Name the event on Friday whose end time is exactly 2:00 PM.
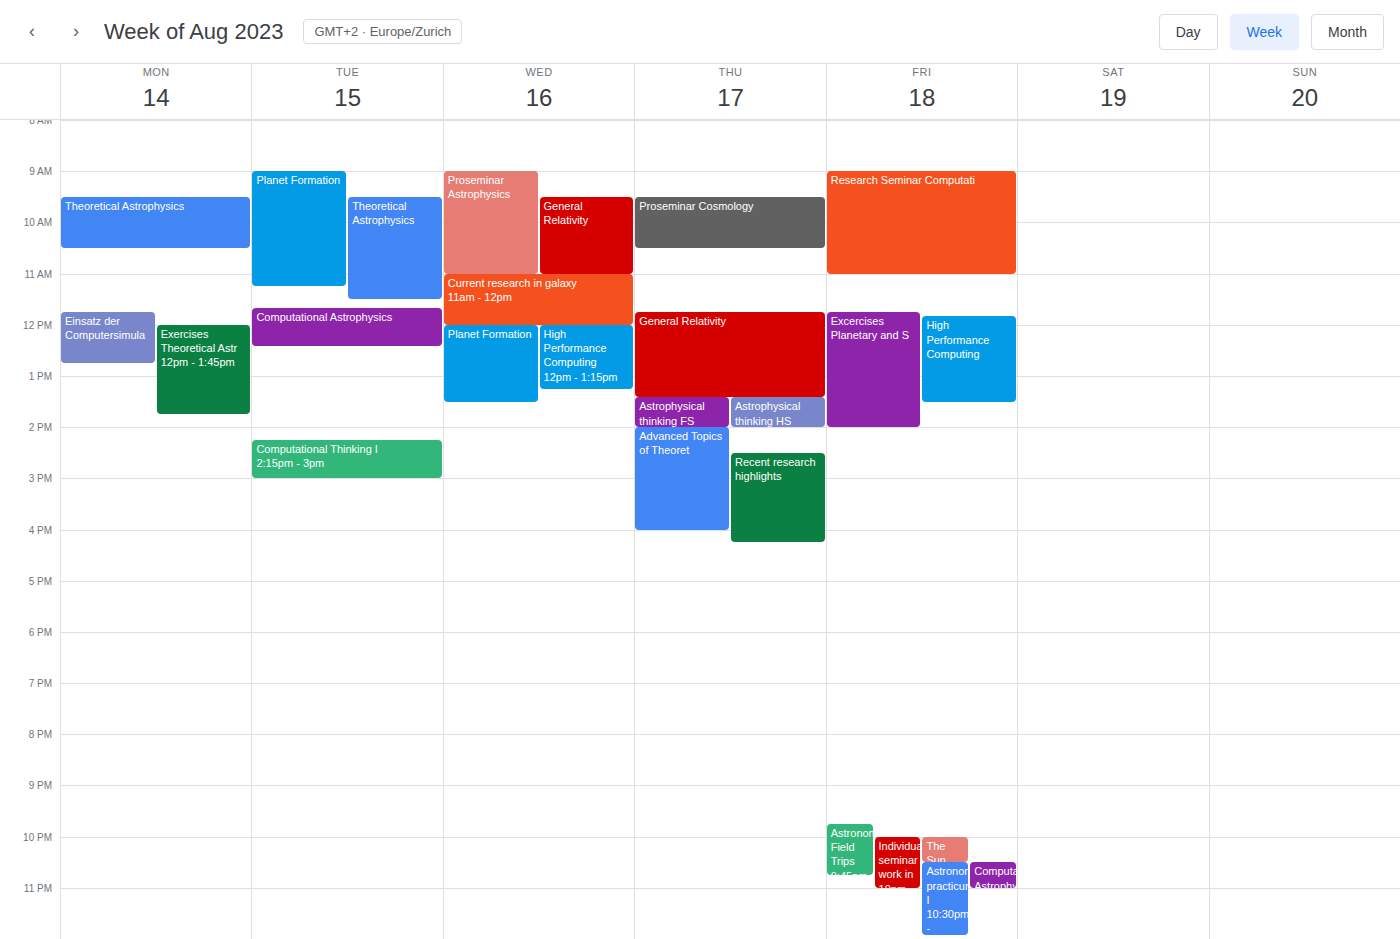
"Excercises Planetary and S"